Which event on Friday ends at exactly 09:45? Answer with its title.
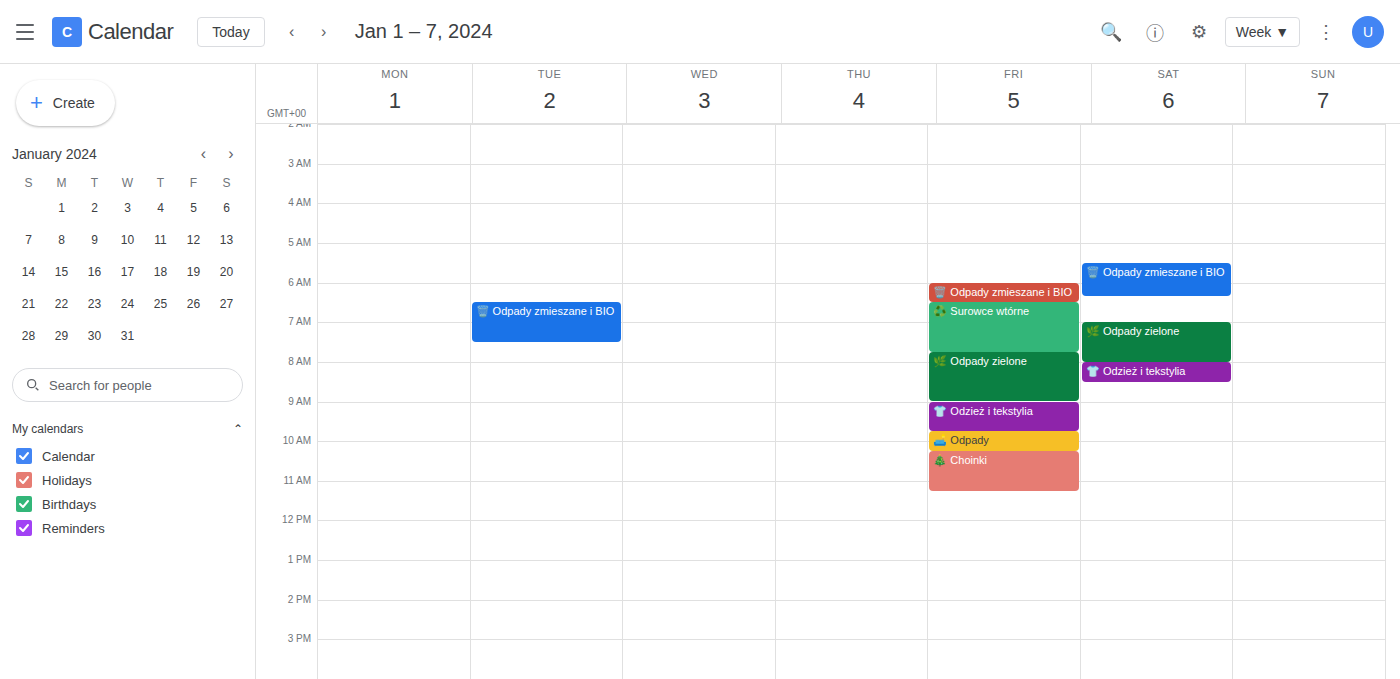
"👕 Odzież i tekstylia"